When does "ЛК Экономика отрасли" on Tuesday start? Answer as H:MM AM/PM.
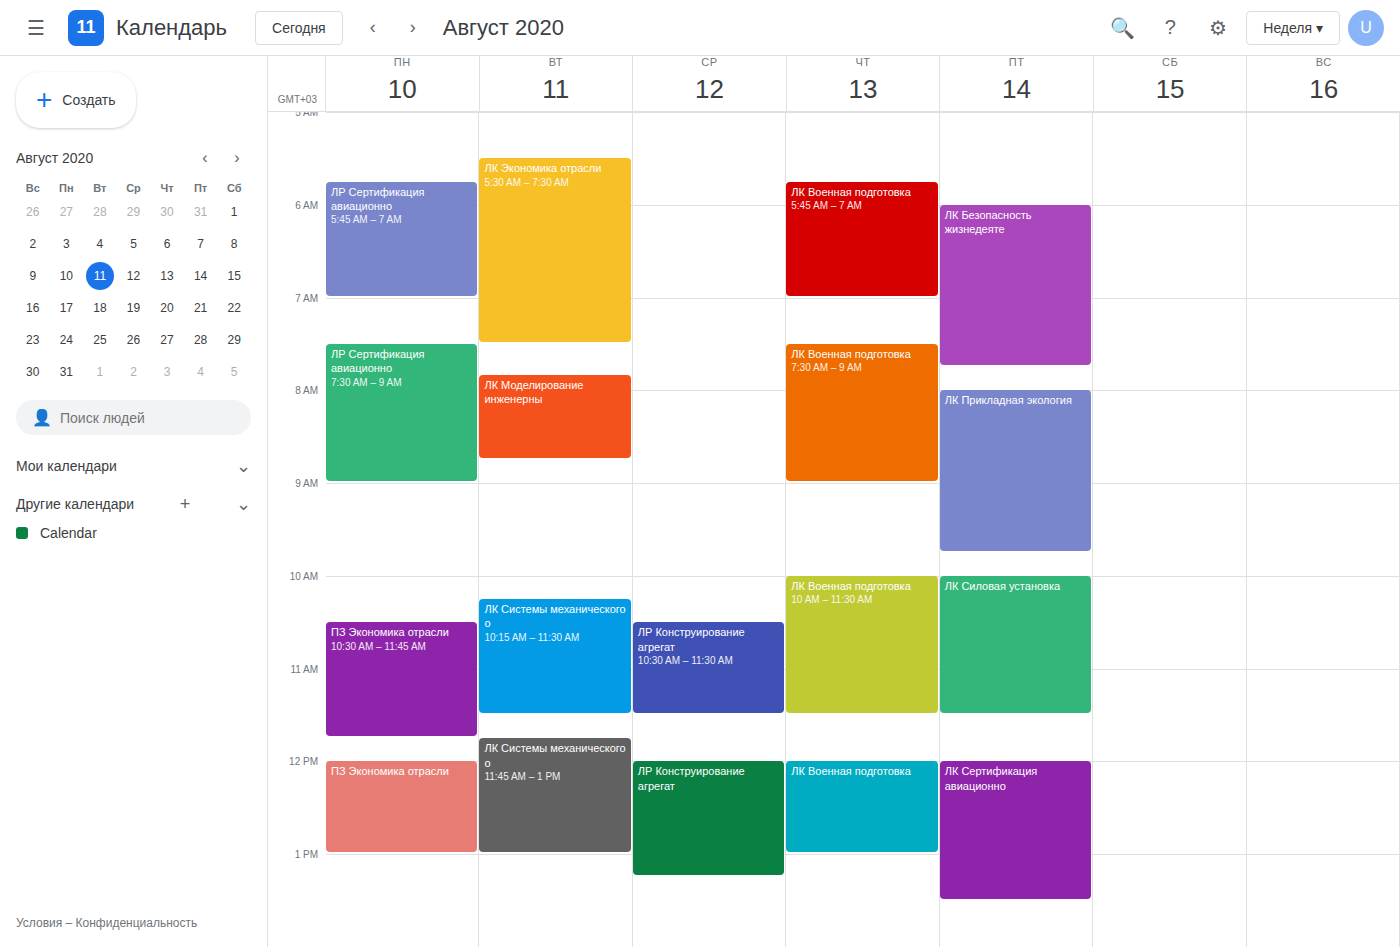
5:30 AM